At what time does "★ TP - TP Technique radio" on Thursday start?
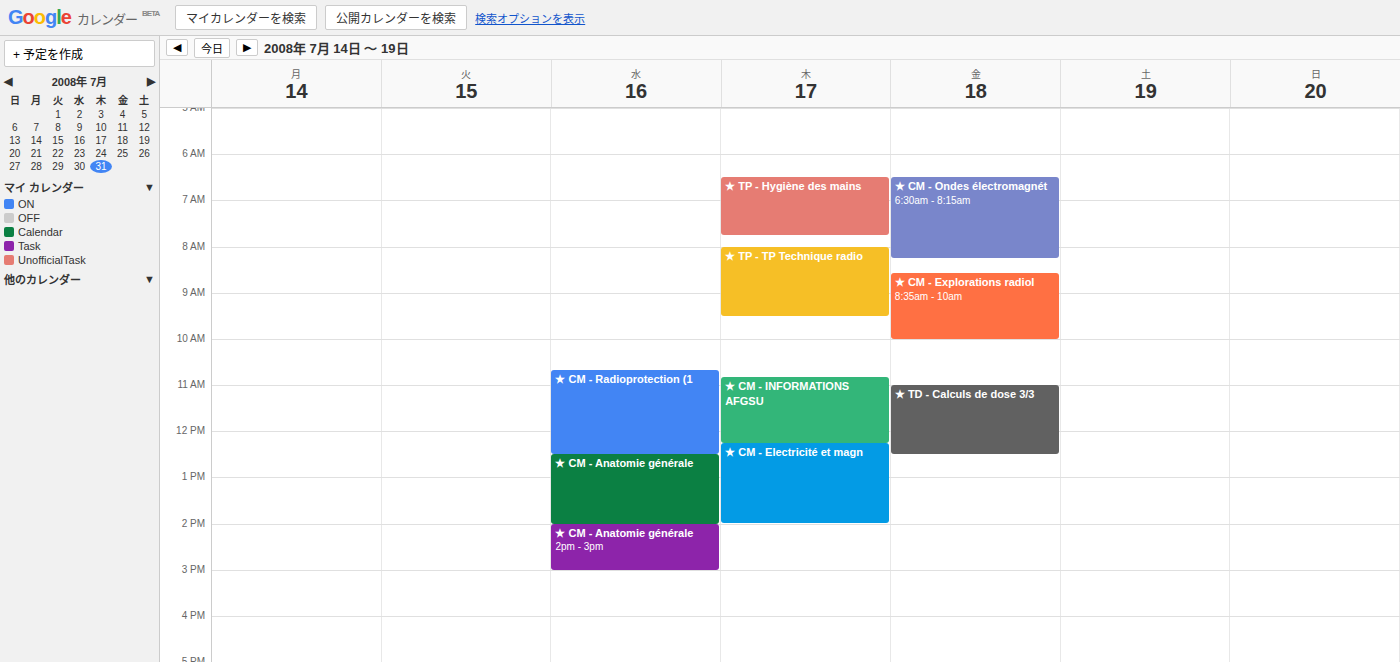
8:00 AM